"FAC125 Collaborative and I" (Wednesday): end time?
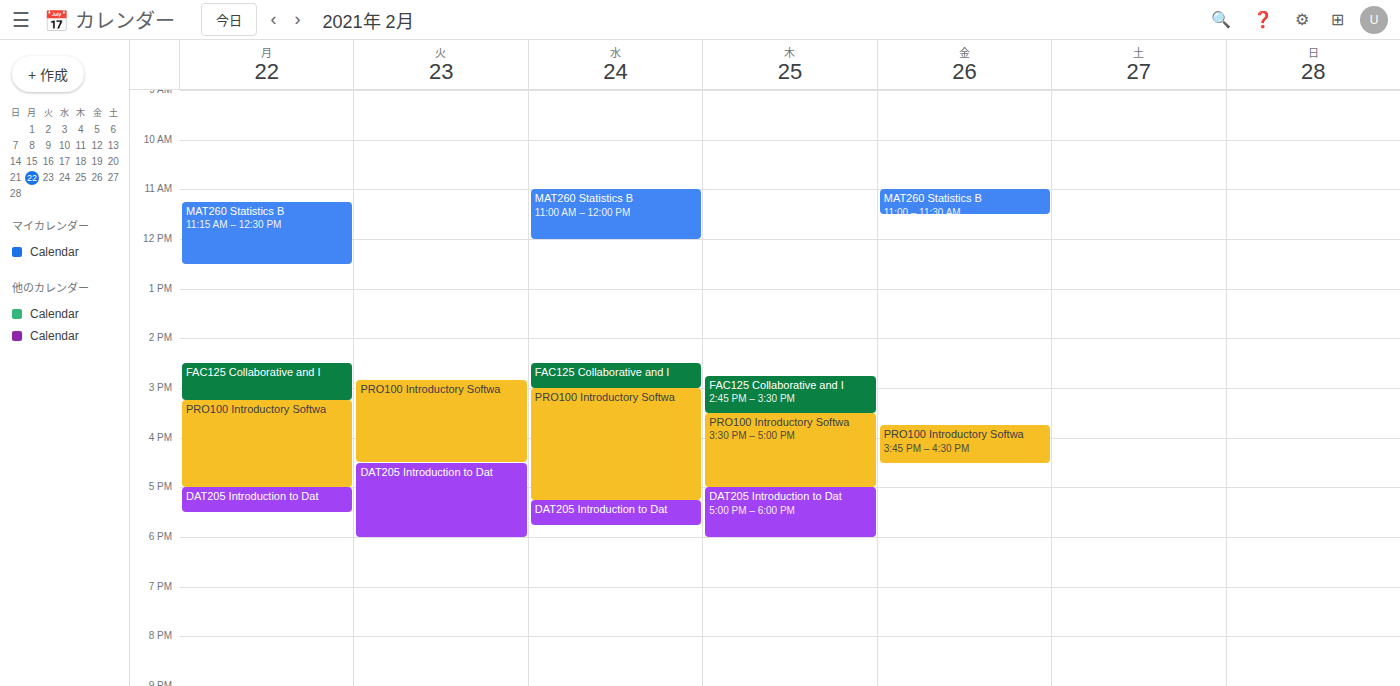
3:00 PM